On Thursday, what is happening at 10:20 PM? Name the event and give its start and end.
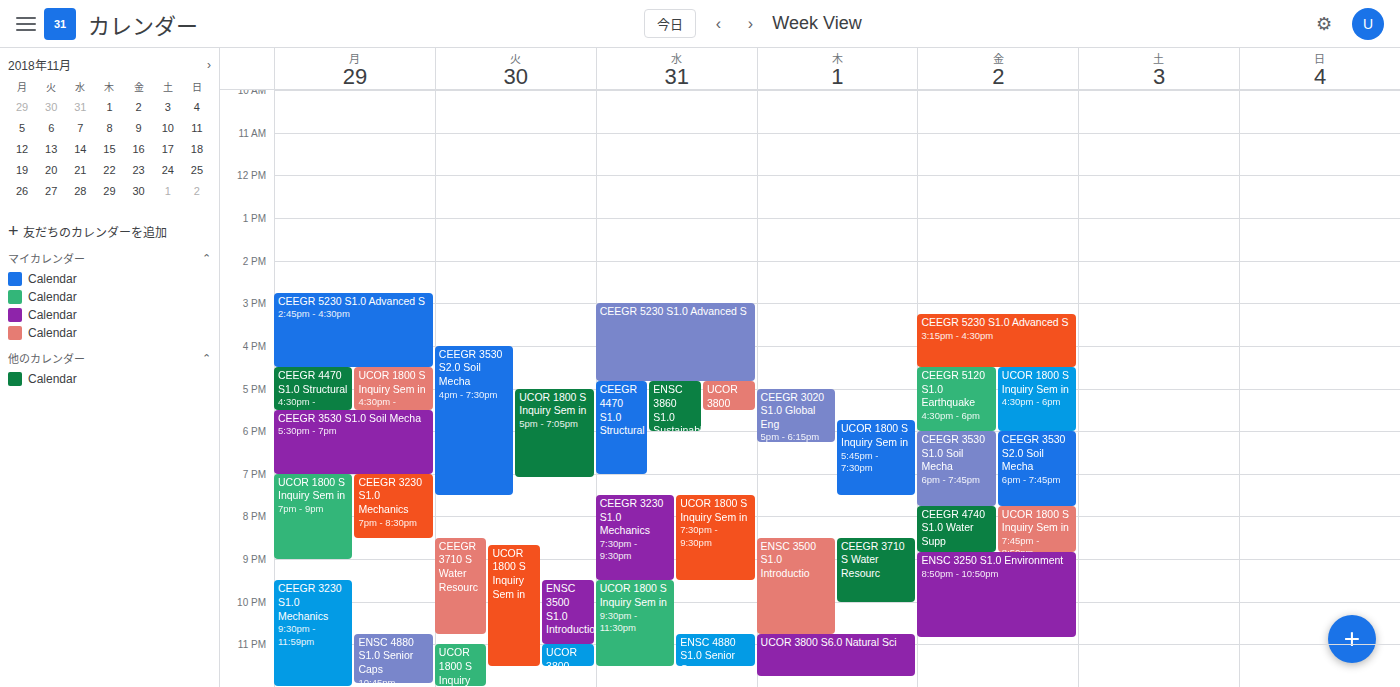
"ENSC 3500 S1.0 Introductio", 8:30 PM to 10:45 PM